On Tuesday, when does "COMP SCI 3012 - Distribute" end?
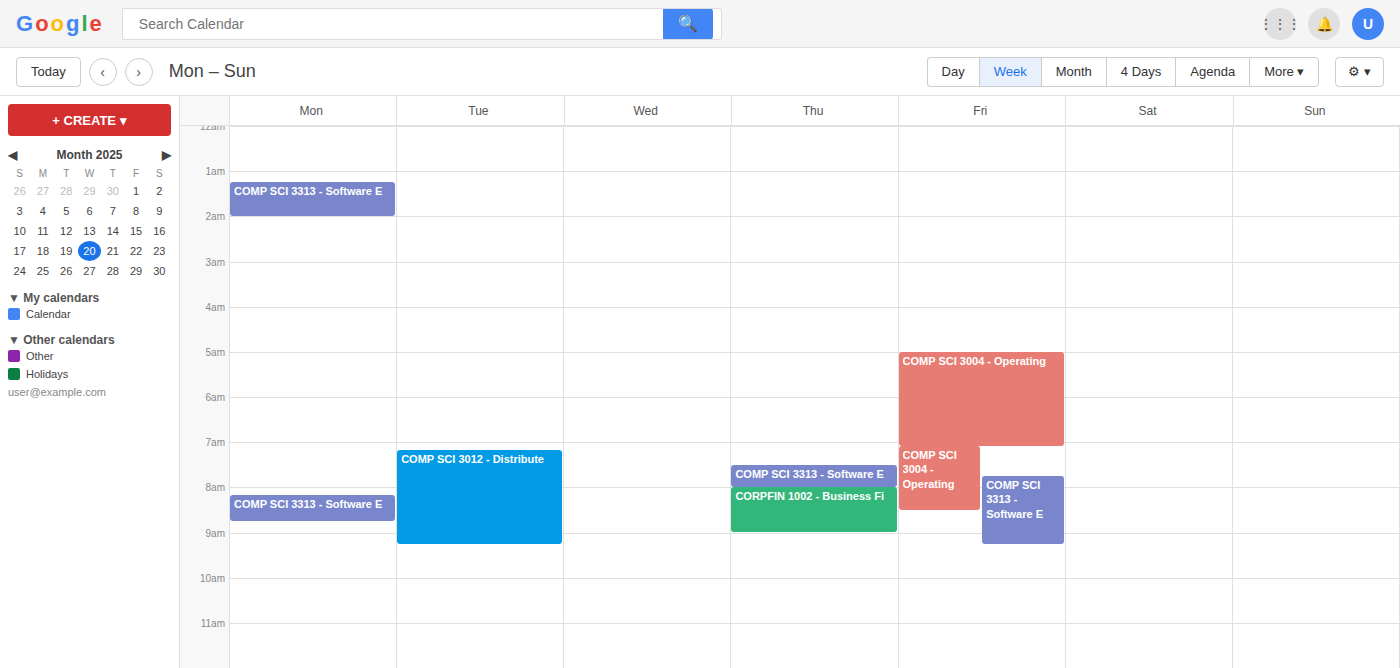
9:15 AM